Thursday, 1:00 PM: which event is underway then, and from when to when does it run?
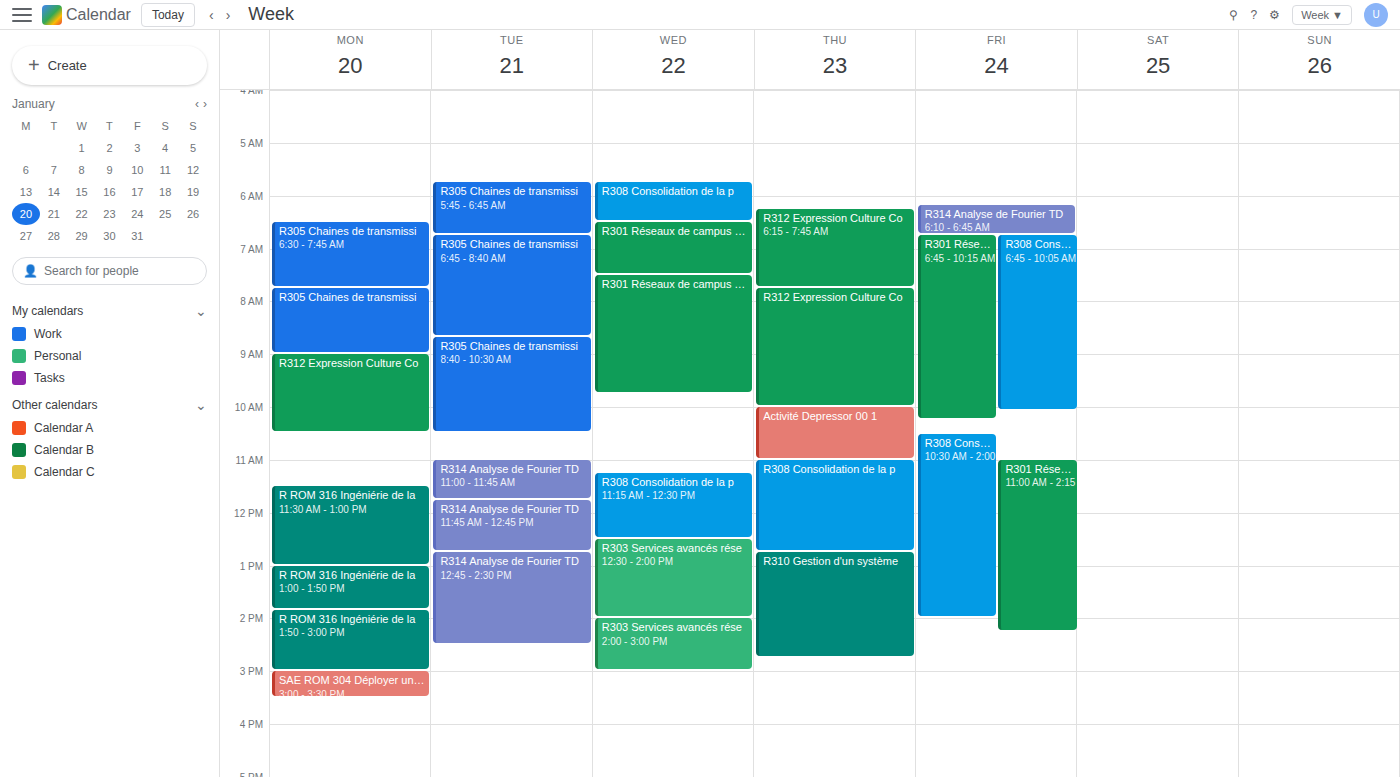
"R310 Gestion d'un système", 12:45 PM to 2:45 PM